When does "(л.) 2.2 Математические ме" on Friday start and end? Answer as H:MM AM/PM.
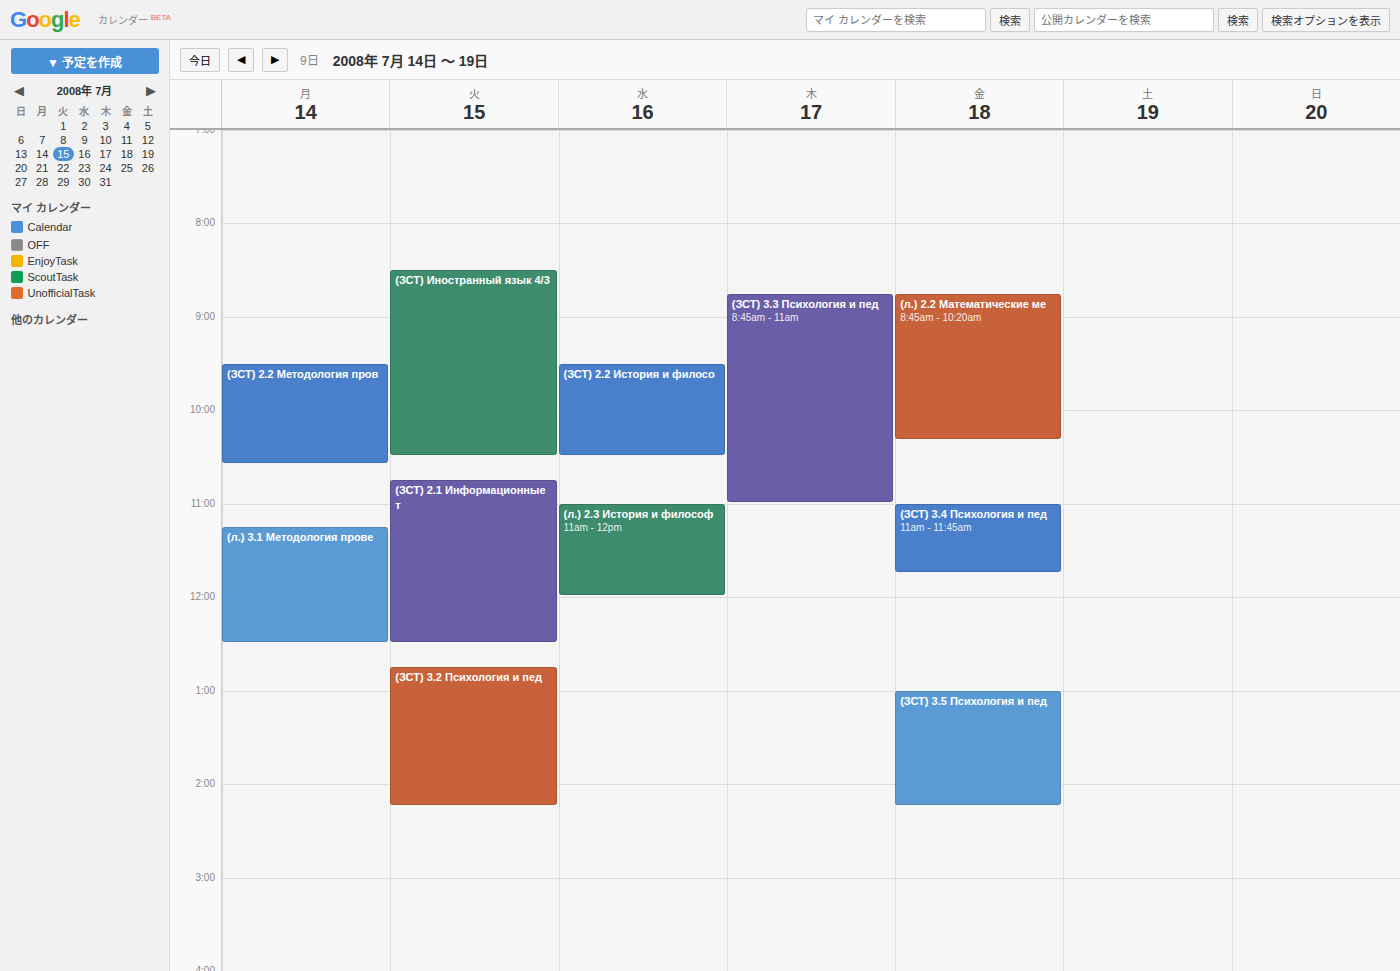
8:45 AM to 10:20 AM